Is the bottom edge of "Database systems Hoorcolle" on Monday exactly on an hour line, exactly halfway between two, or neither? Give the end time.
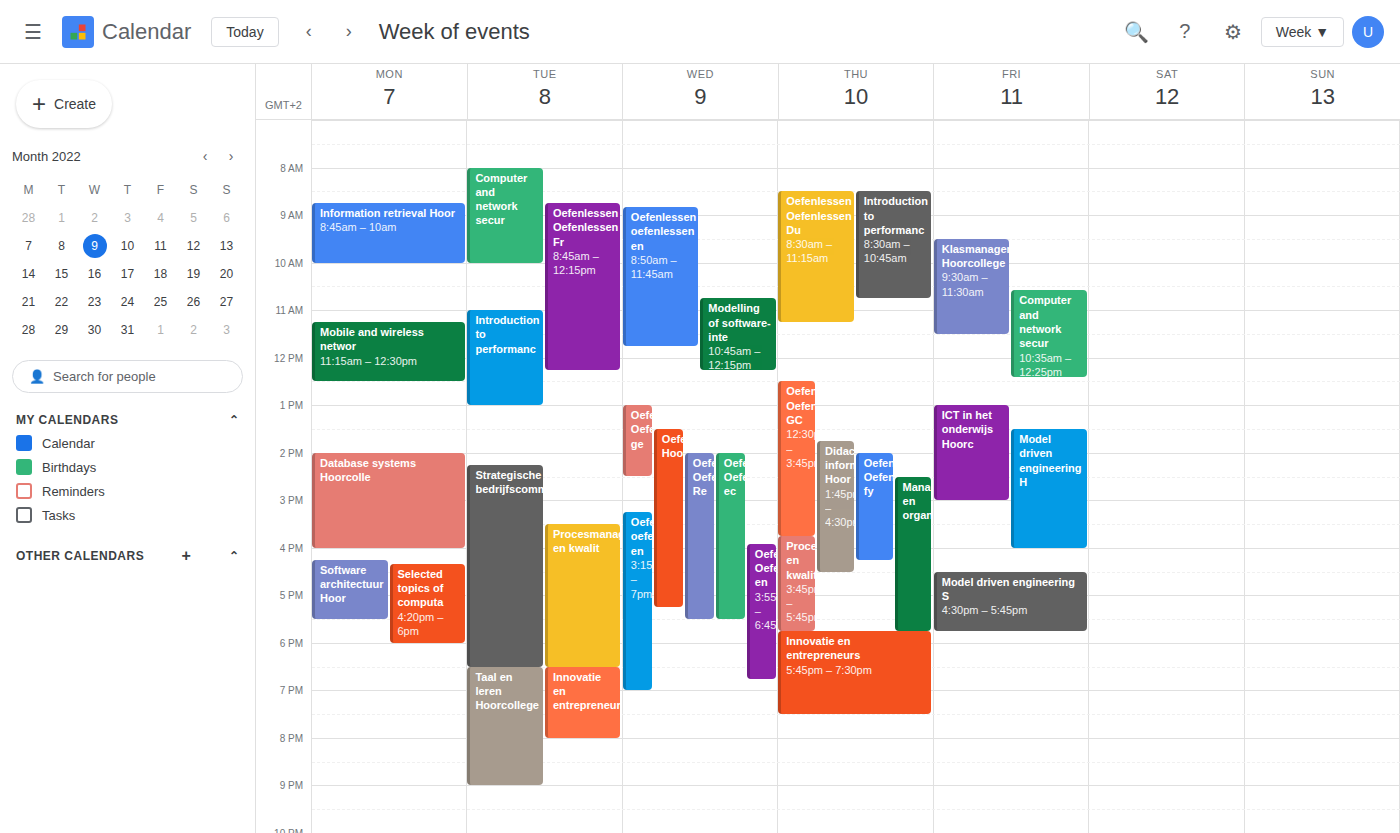
4:00 PM -- exactly on the 4 PM line.